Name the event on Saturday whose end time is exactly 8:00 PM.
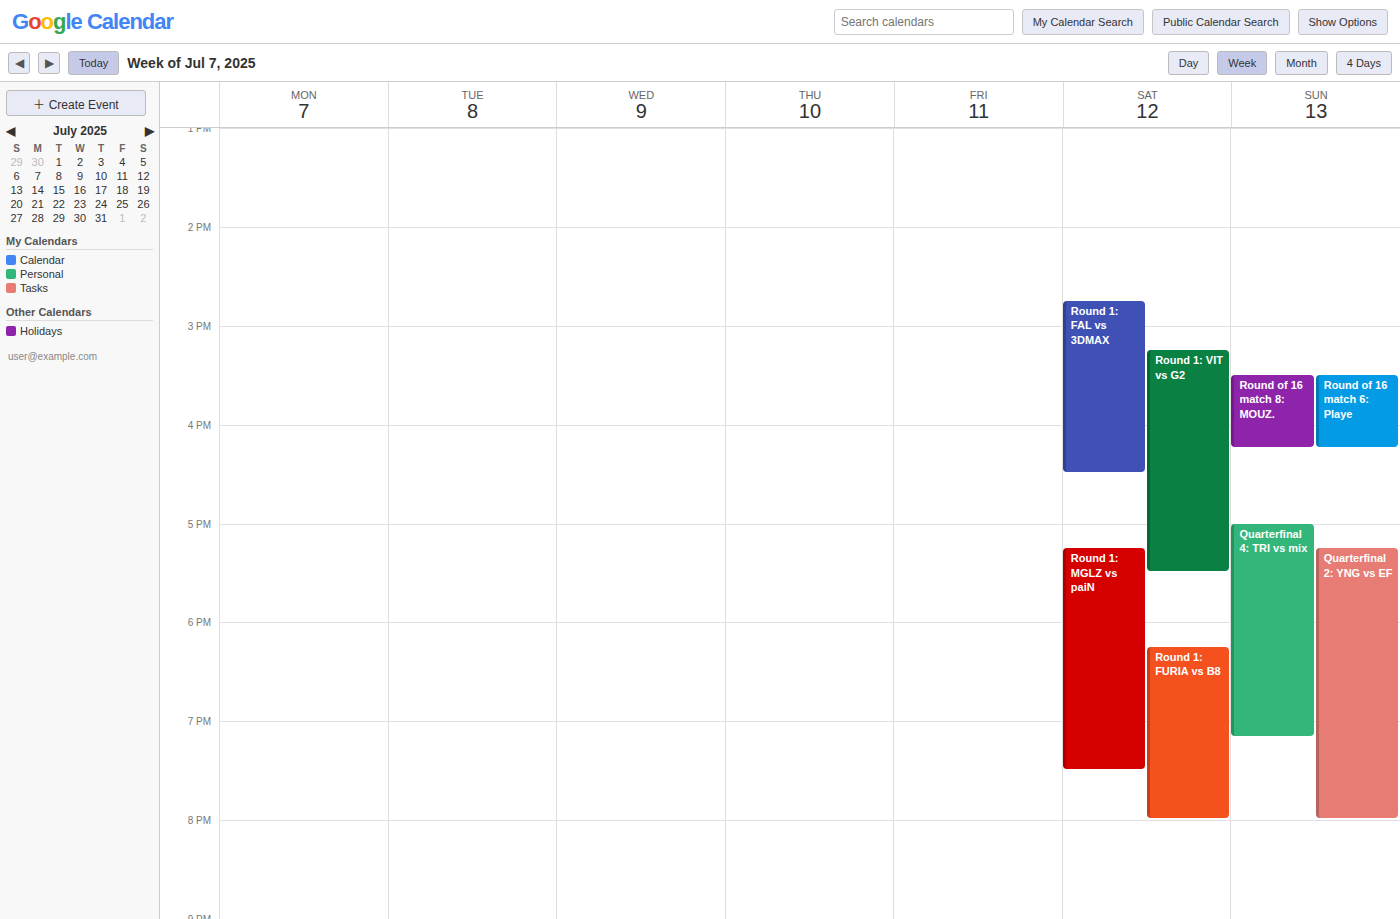
"Round 1: FURIA vs B8"